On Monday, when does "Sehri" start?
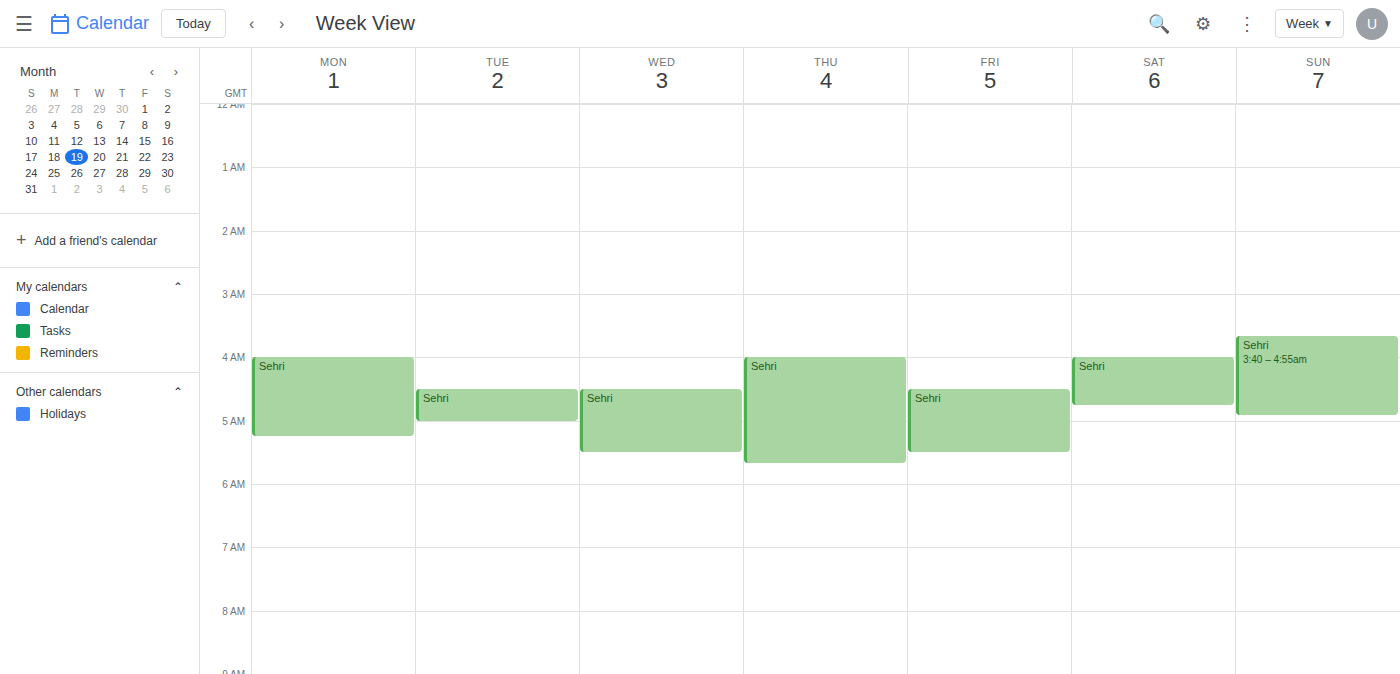
4:00 AM